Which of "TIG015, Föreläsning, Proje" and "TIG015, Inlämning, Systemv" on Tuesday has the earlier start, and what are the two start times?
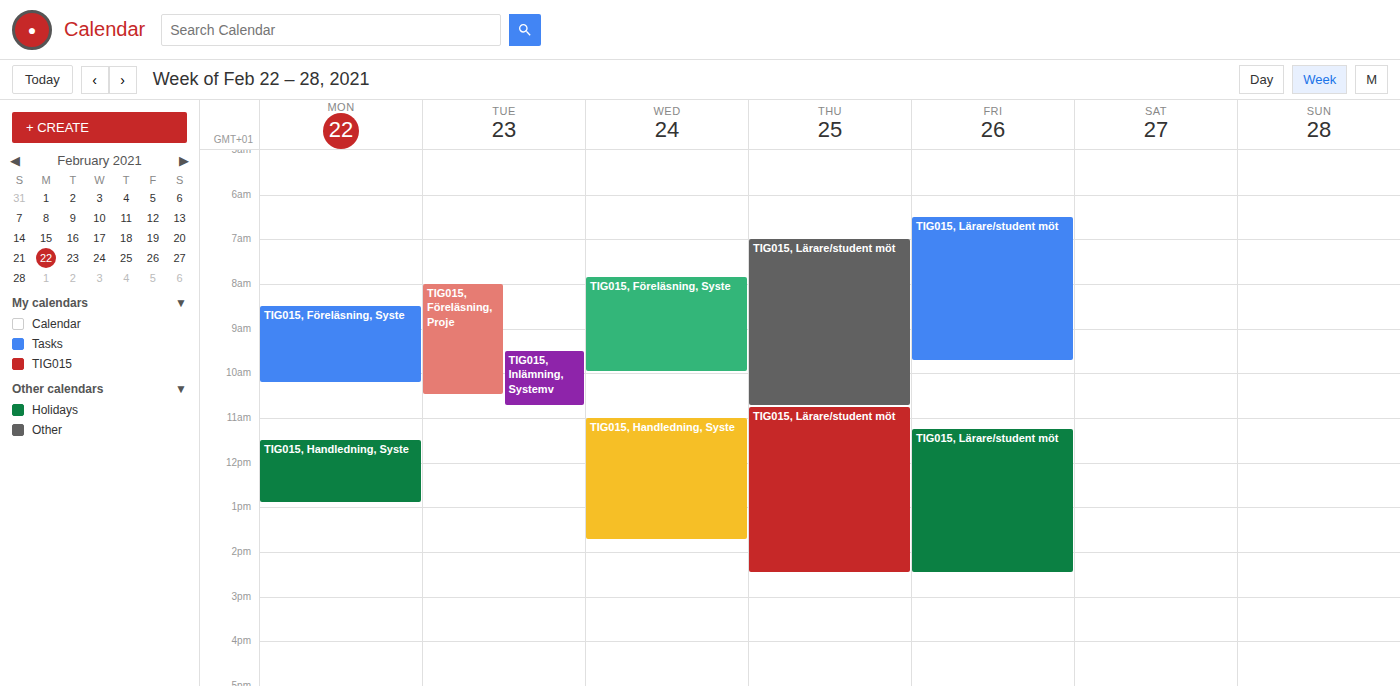
"TIG015, Föreläsning, Proje" 8:00 AM; "TIG015, Inlämning, Systemv" 9:30 AM.